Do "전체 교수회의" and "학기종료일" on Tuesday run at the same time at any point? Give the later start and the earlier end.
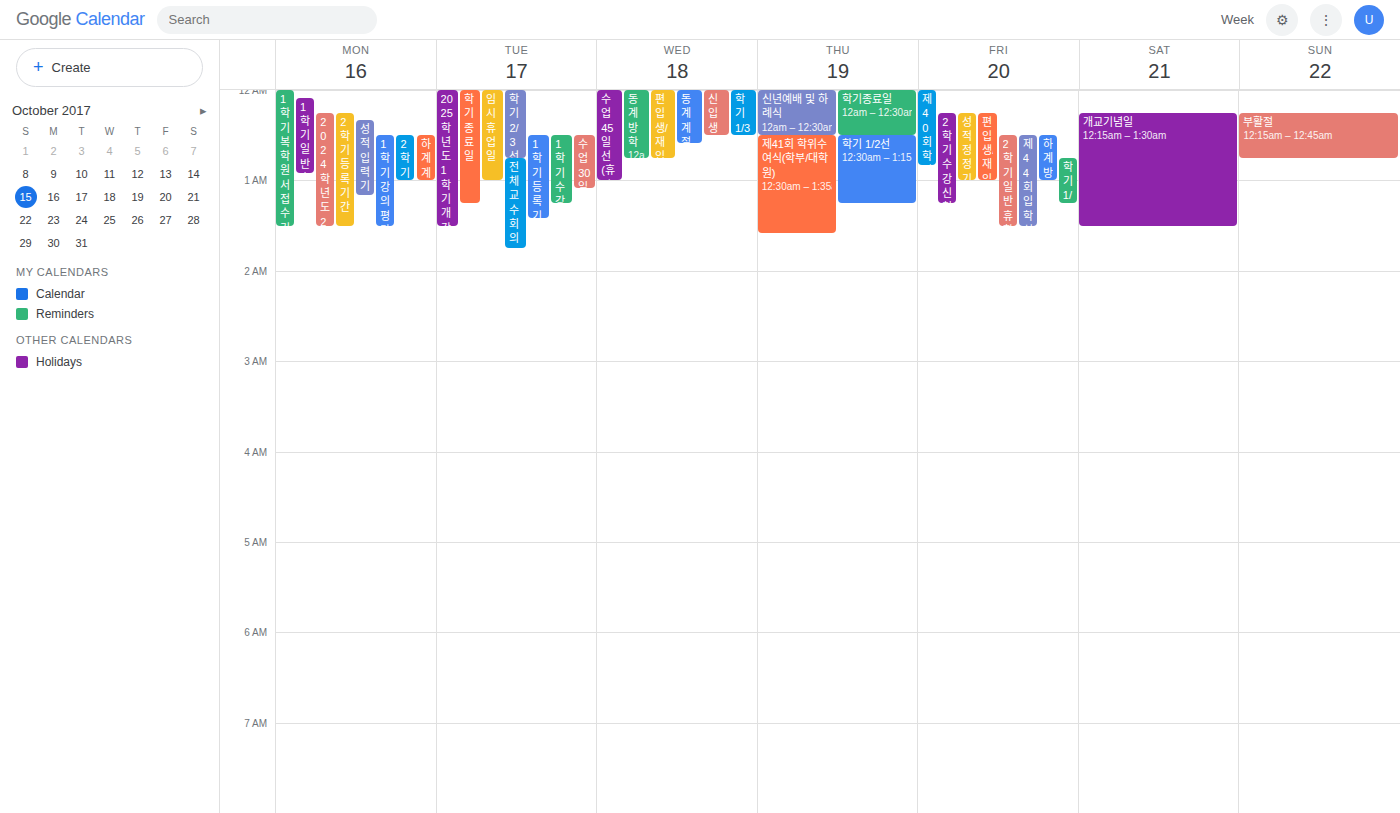
"전체 교수회의" starts at 12:45 AM, before "학기종료일" ends at 1:15 AM -- they overlap.